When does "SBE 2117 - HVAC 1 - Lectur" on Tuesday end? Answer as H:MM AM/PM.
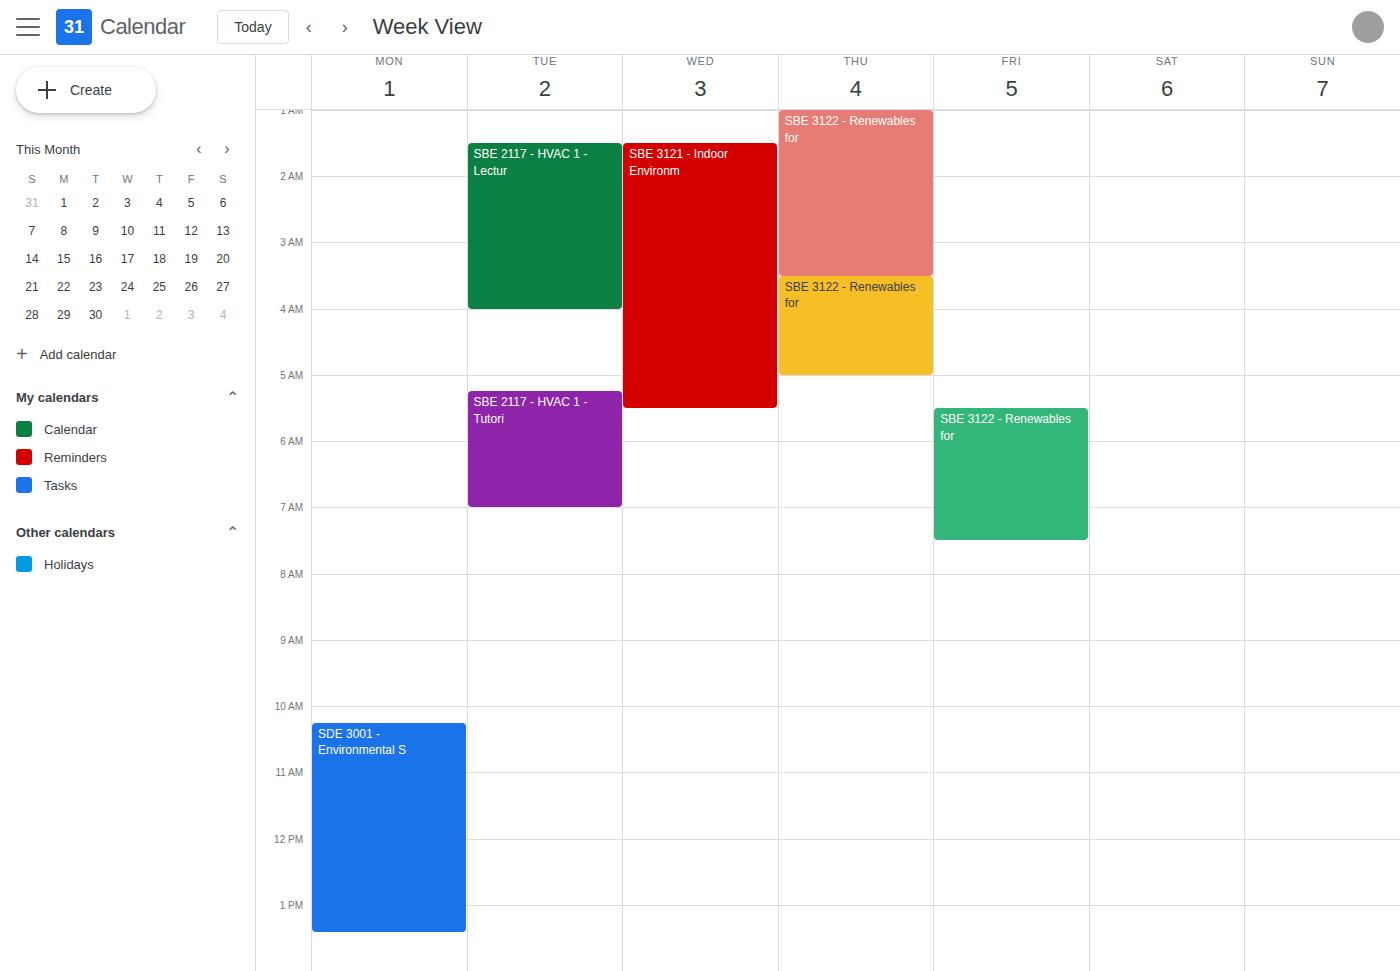
4:00 AM